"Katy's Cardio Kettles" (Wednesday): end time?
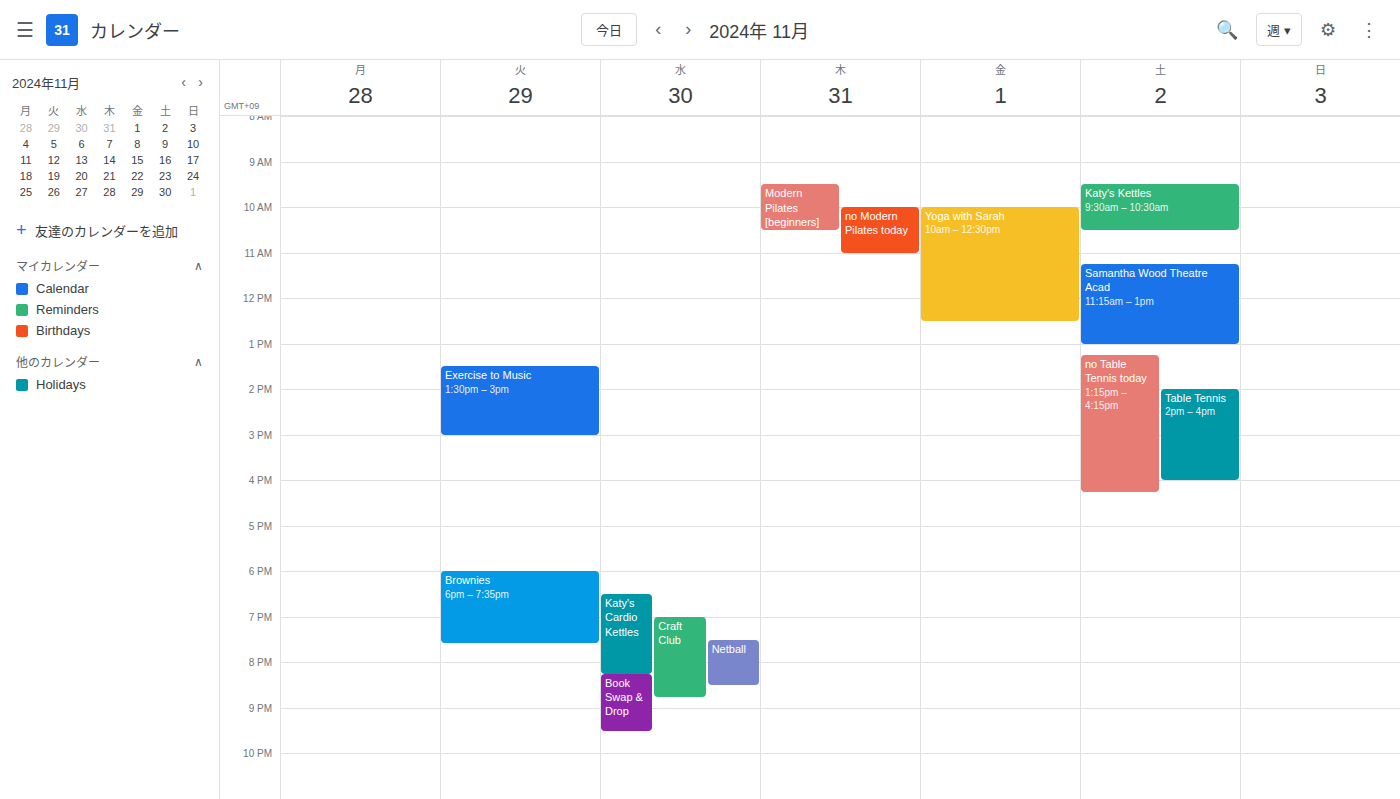
8:15 PM